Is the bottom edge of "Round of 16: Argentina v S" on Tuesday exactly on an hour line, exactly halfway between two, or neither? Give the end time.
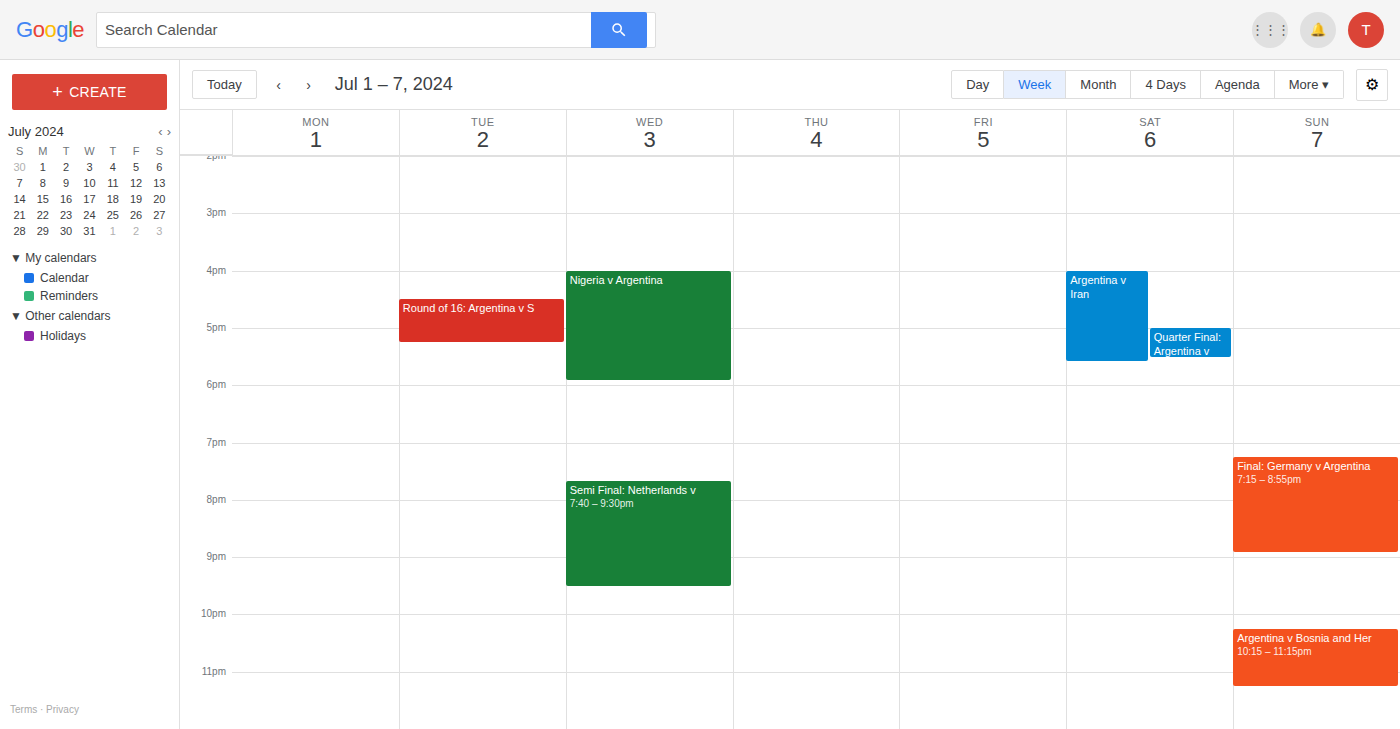
5:15 PM -- neither: a quarter of the way from the 5 PM line to the 6 PM line.